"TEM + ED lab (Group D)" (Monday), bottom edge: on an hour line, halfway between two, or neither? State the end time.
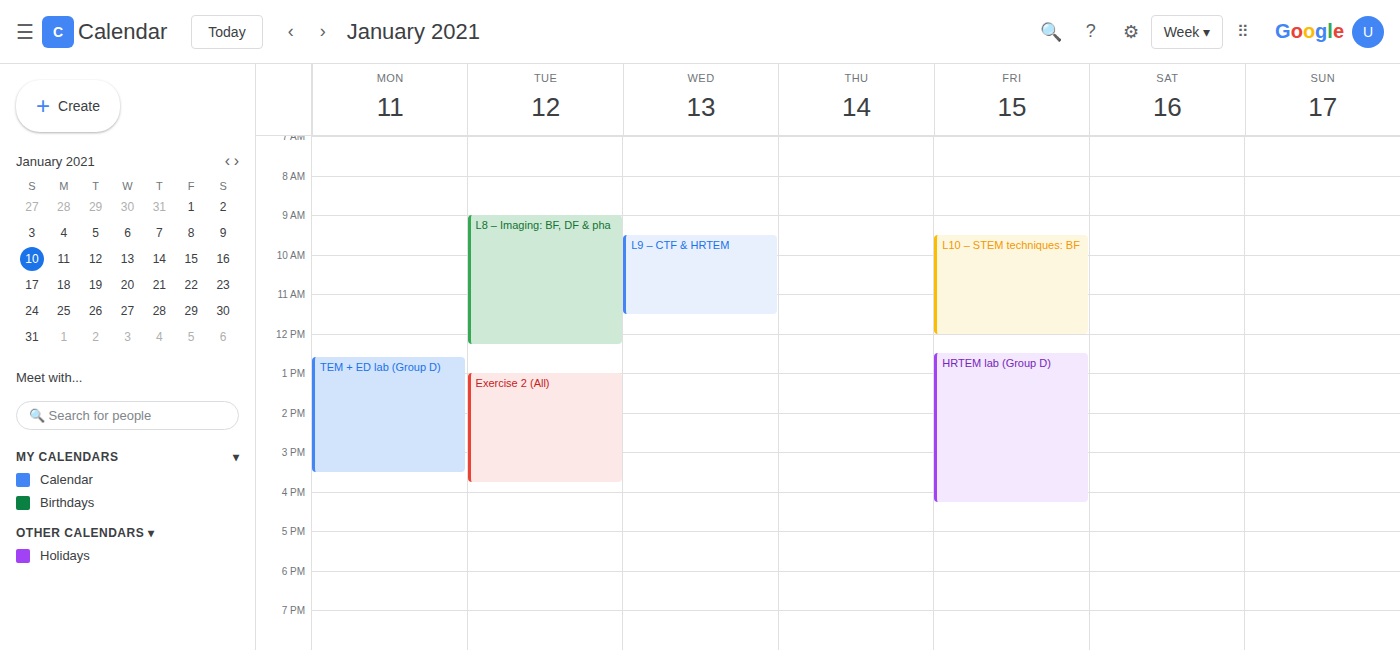
3:30 PM -- halfway between the 3 PM and 4 PM lines.